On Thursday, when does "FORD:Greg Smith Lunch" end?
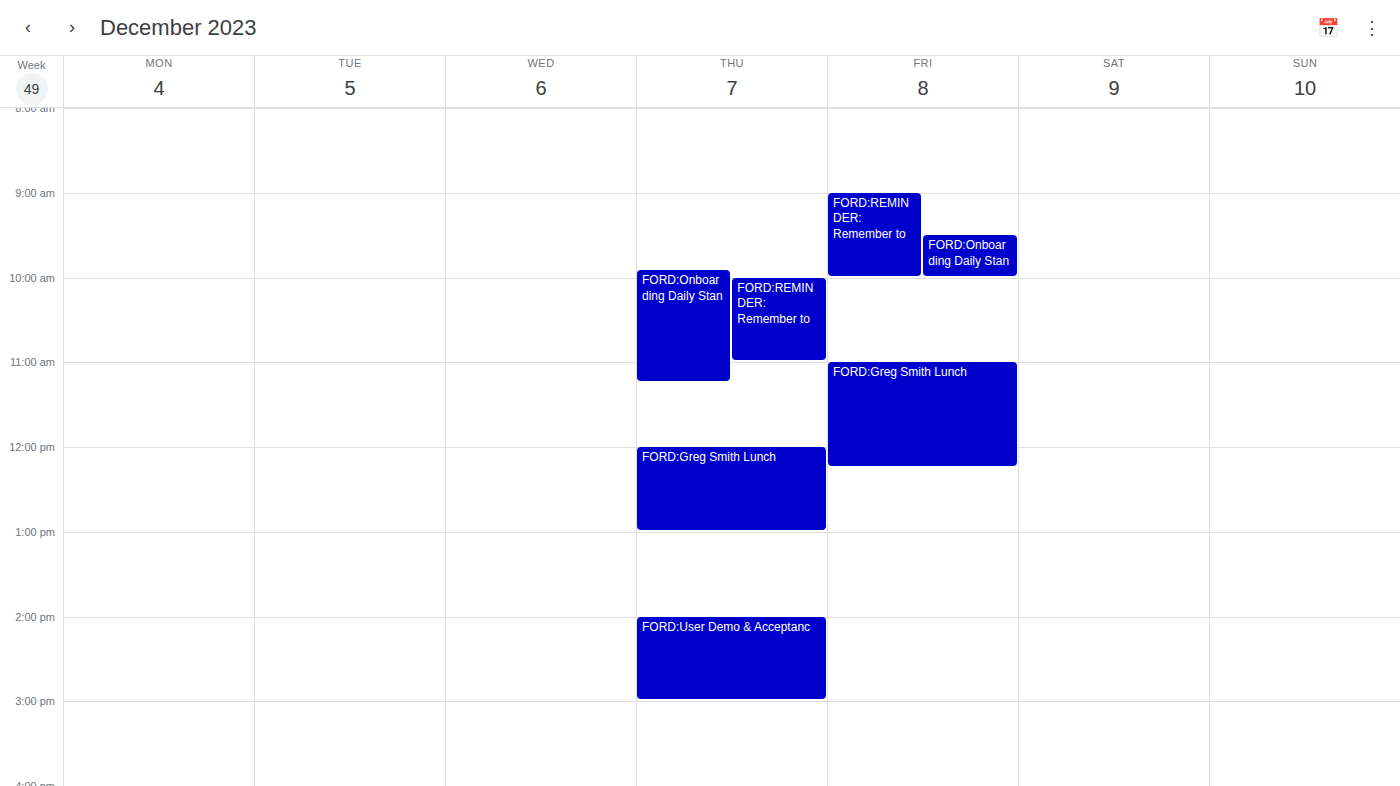
1:00 PM